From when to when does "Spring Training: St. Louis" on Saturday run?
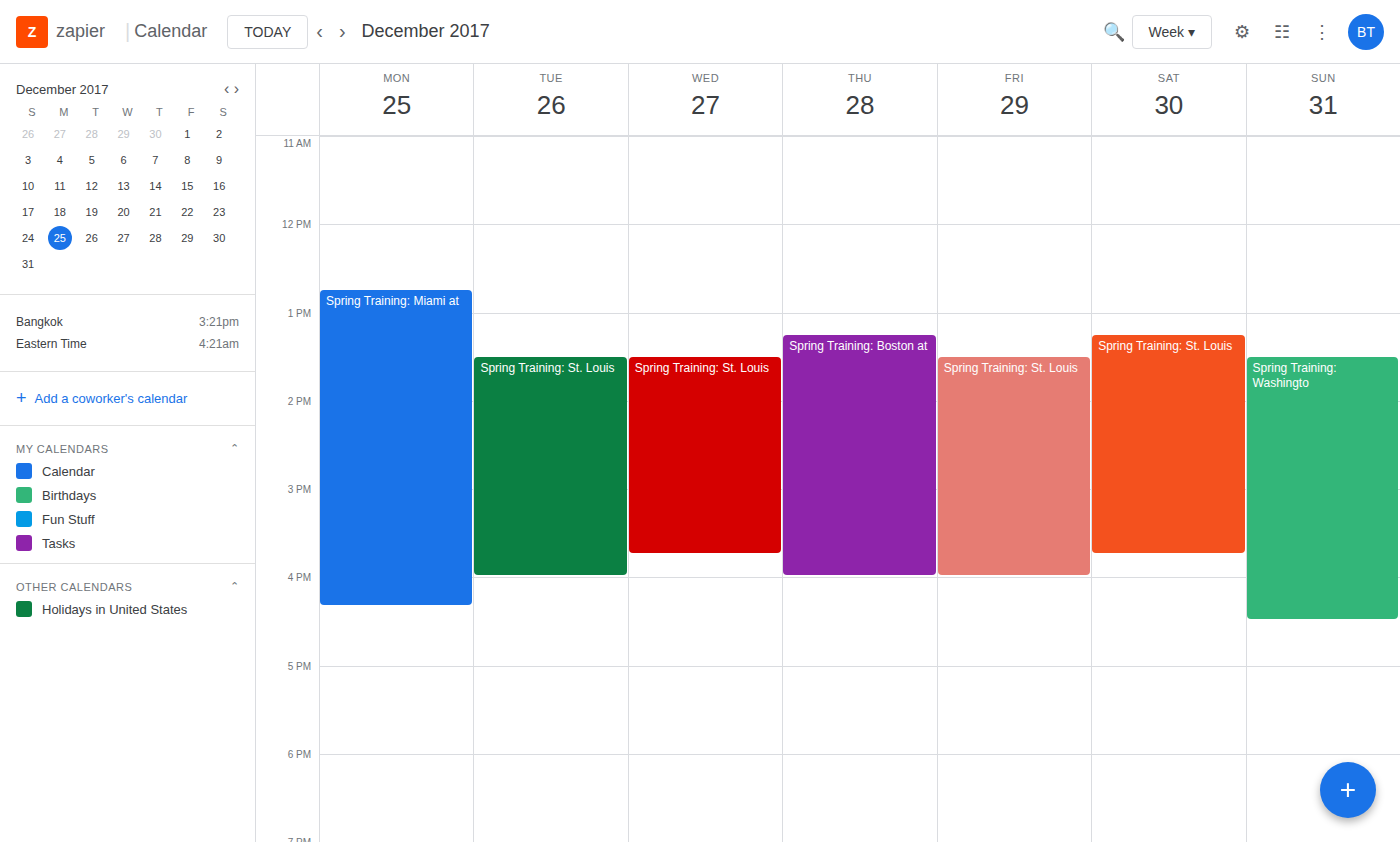
1:15 PM to 3:45 PM